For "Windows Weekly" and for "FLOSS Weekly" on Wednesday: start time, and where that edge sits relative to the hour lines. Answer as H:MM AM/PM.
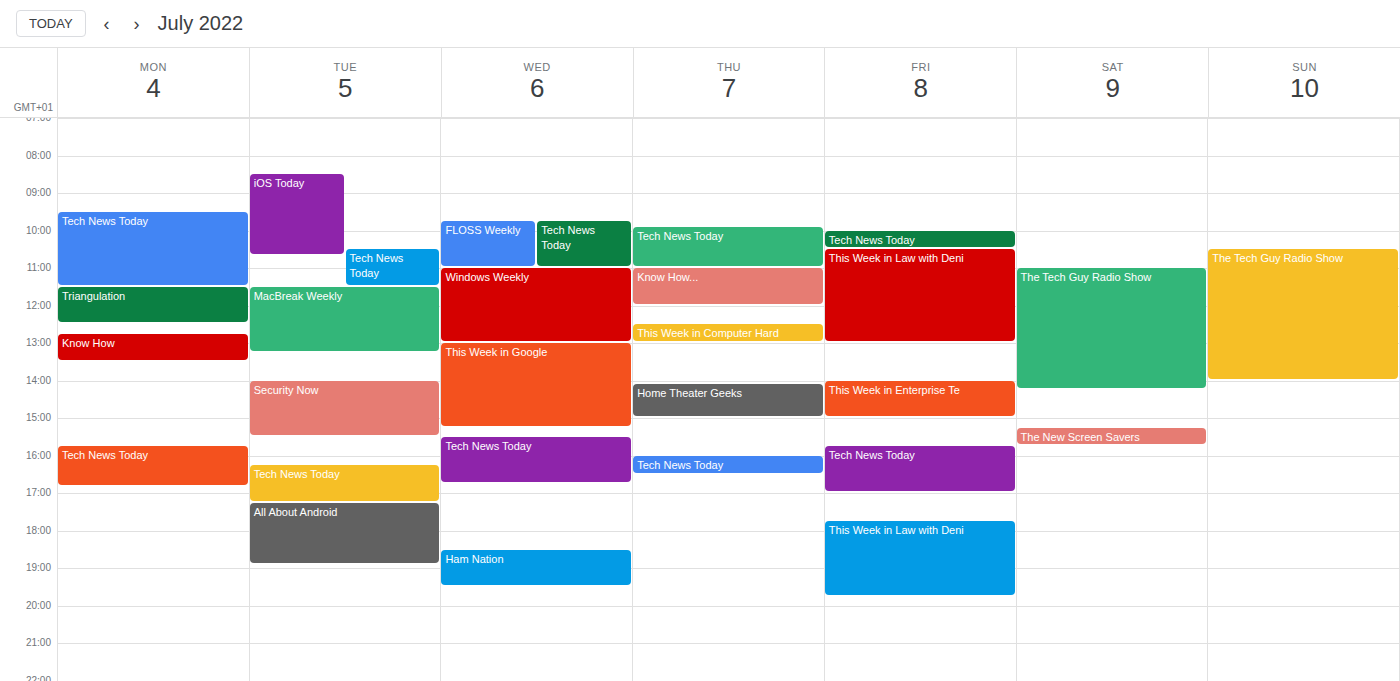
"Windows Weekly": 11:00 AM, exactly on the 11 AM line. "FLOSS Weekly": 9:45 AM, neither: three quarters of the way from the 9 AM line to the 10 AM line.